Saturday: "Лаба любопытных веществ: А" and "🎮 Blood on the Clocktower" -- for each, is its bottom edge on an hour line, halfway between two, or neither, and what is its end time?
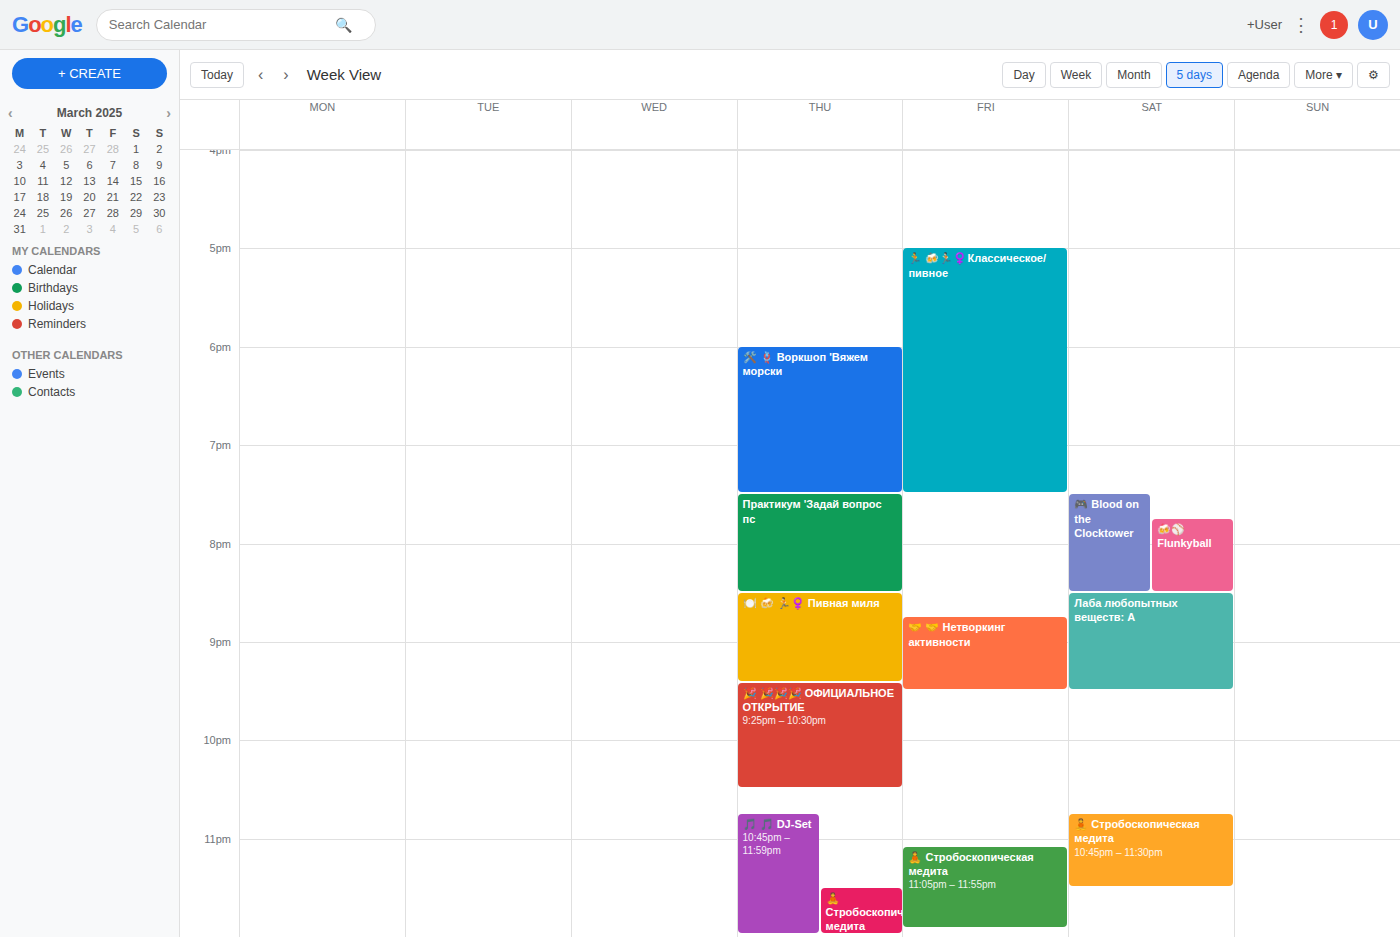
"Лаба любопытных веществ: А": 9:30 PM, halfway between the 9 PM and 10 PM lines. "🎮 Blood on the Clocktower": 8:30 PM, halfway between the 8 PM and 9 PM lines.